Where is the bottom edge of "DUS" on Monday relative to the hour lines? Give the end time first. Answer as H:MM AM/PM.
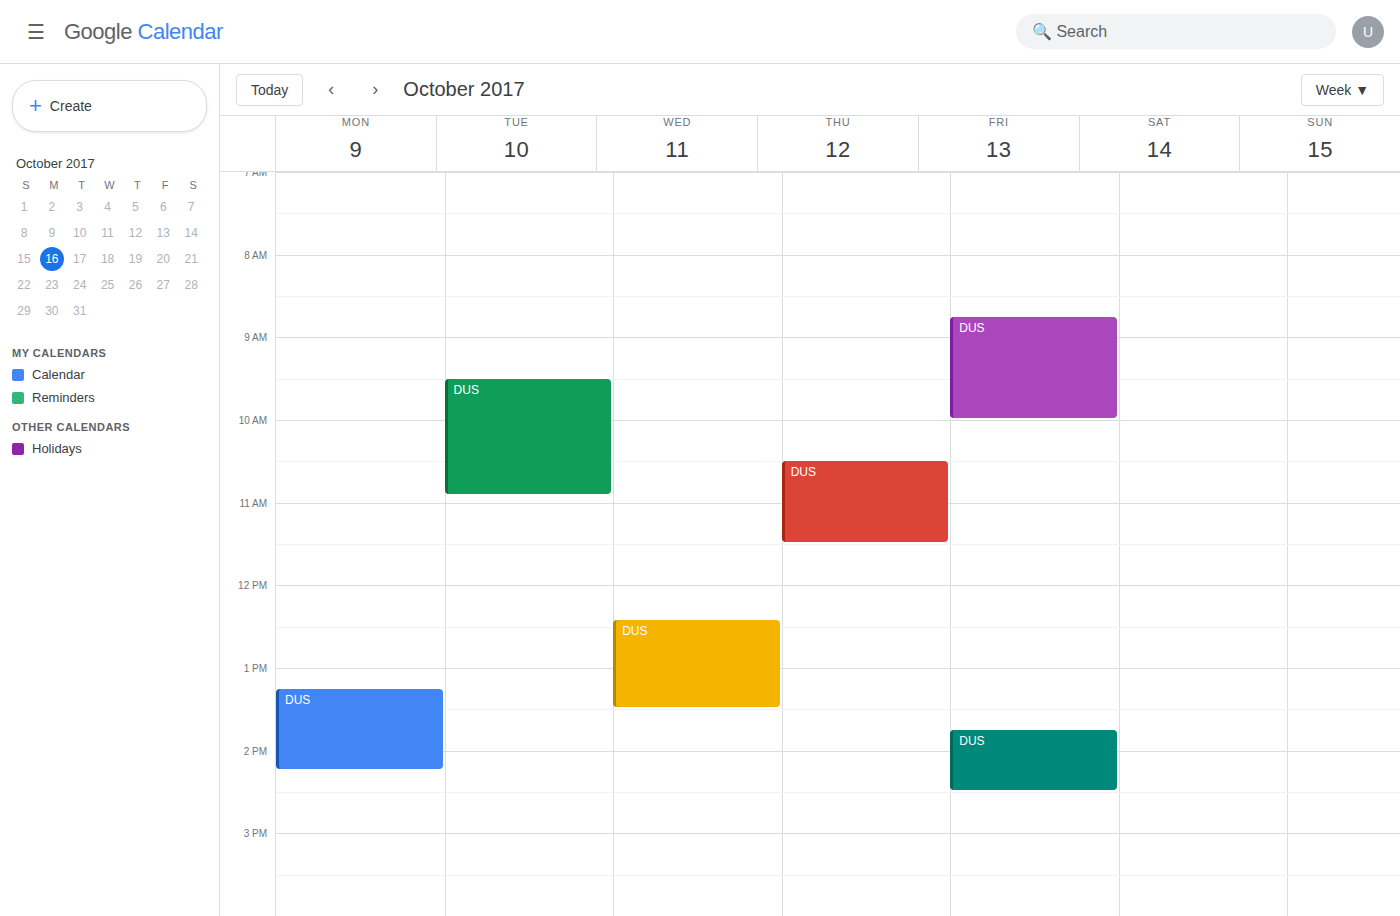
2:15 PM -- neither: a quarter of the way from the 2 PM line to the 3 PM line.